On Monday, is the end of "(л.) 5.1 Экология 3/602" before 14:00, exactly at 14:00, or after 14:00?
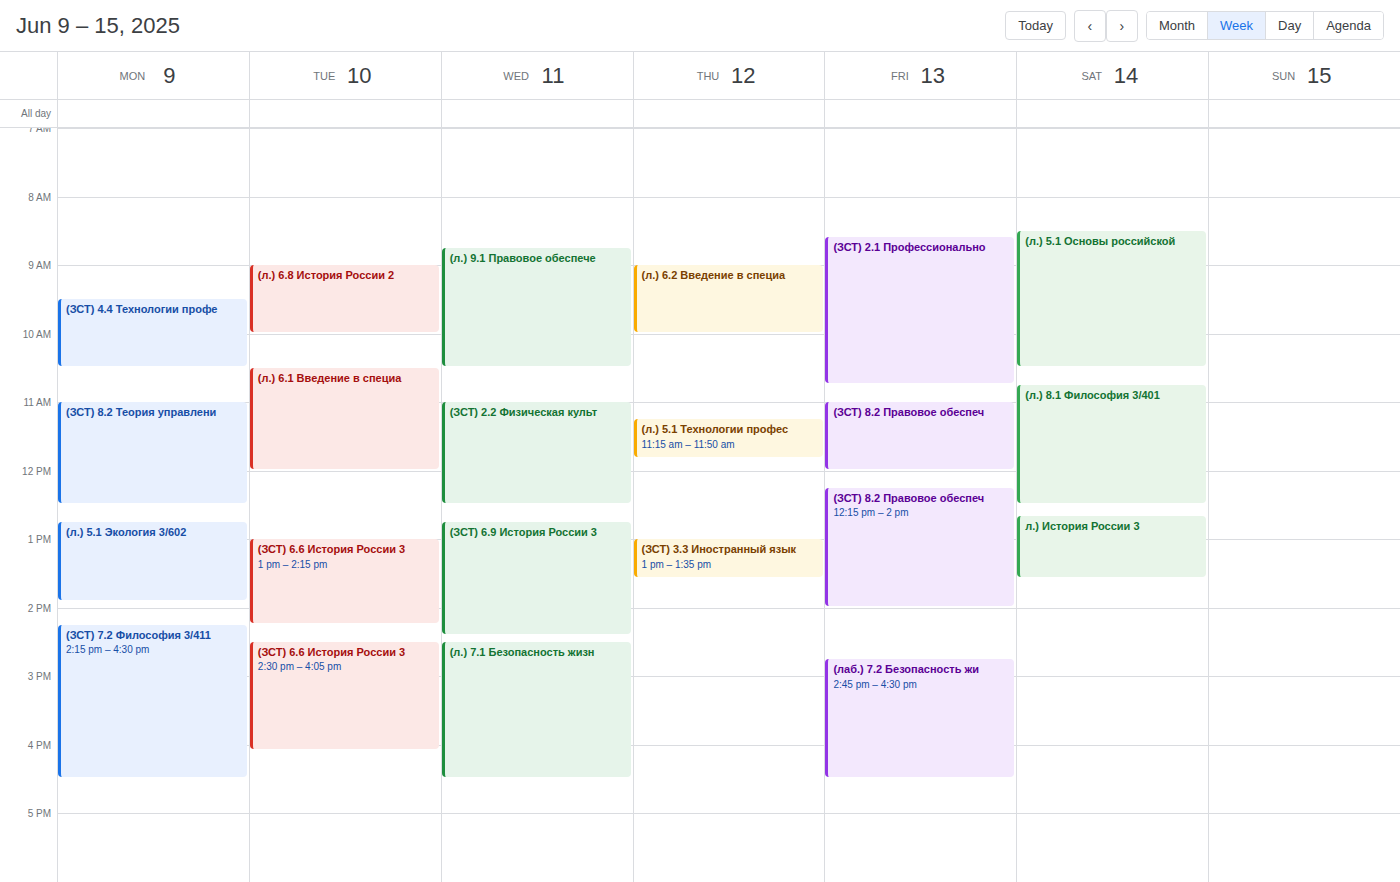
13:55 -- before 14:00, 5 minutes above the 14:00 line.